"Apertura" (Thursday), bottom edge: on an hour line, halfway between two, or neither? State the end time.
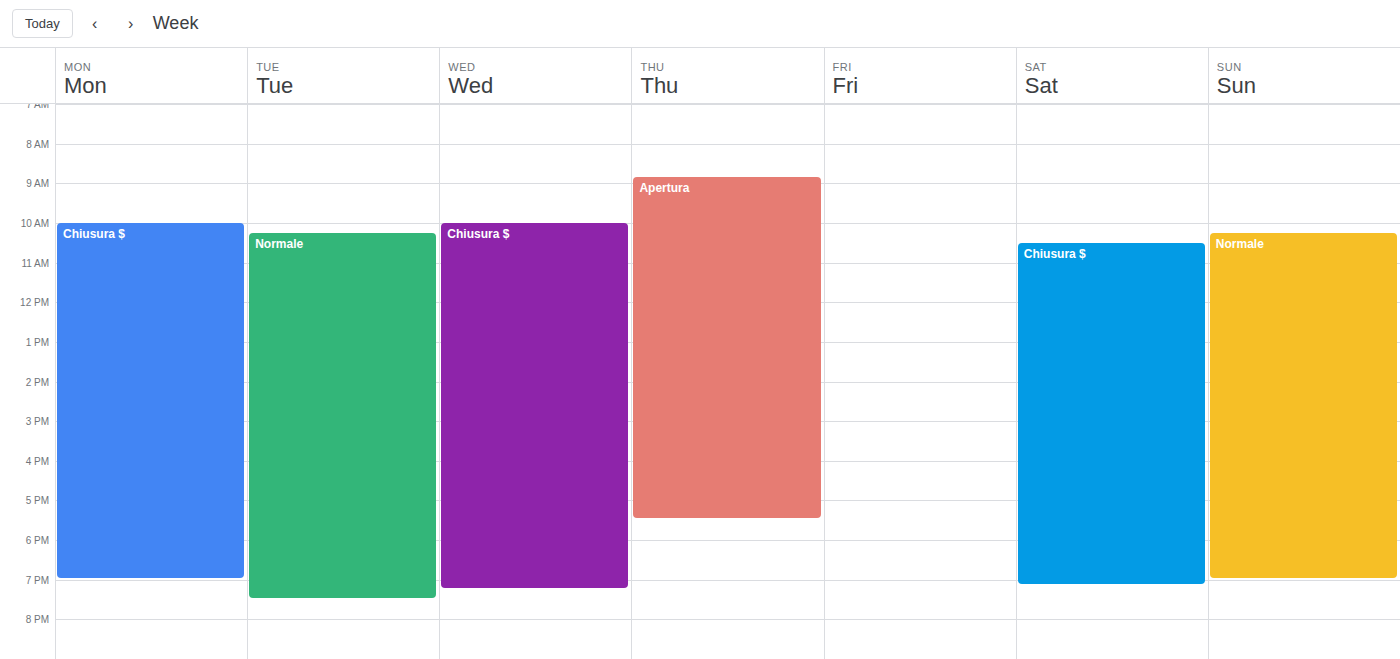
17:30 -- halfway between the 17:00 and 18:00 lines.